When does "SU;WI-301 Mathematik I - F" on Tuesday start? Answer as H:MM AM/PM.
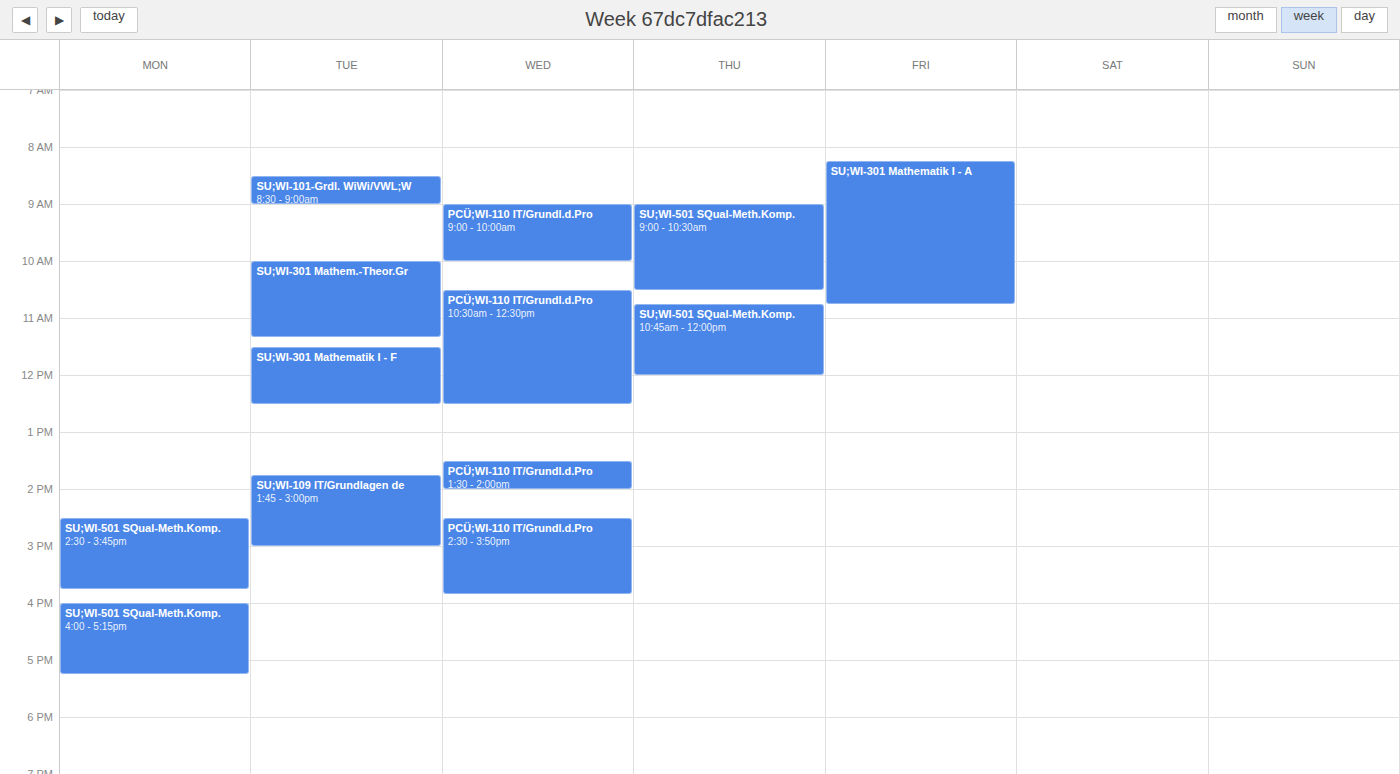
11:30 AM